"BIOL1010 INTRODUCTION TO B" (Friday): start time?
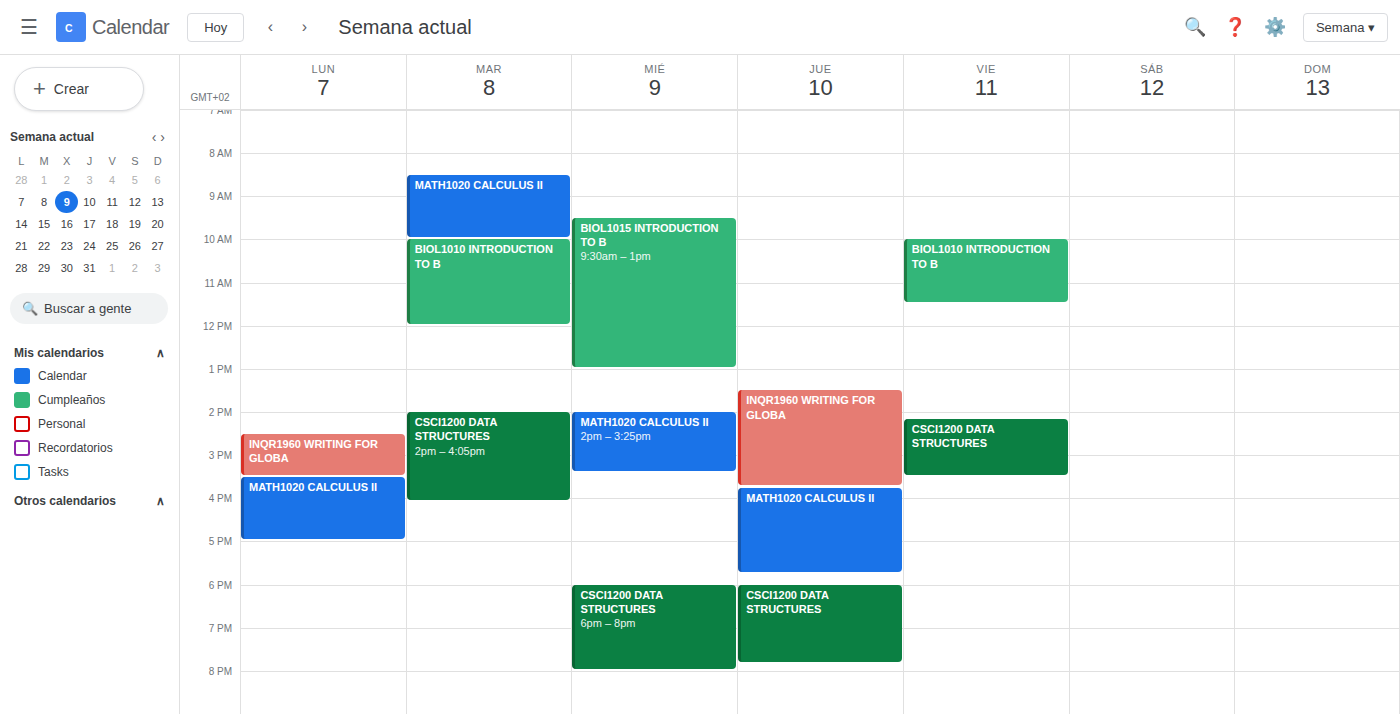
10:00 AM